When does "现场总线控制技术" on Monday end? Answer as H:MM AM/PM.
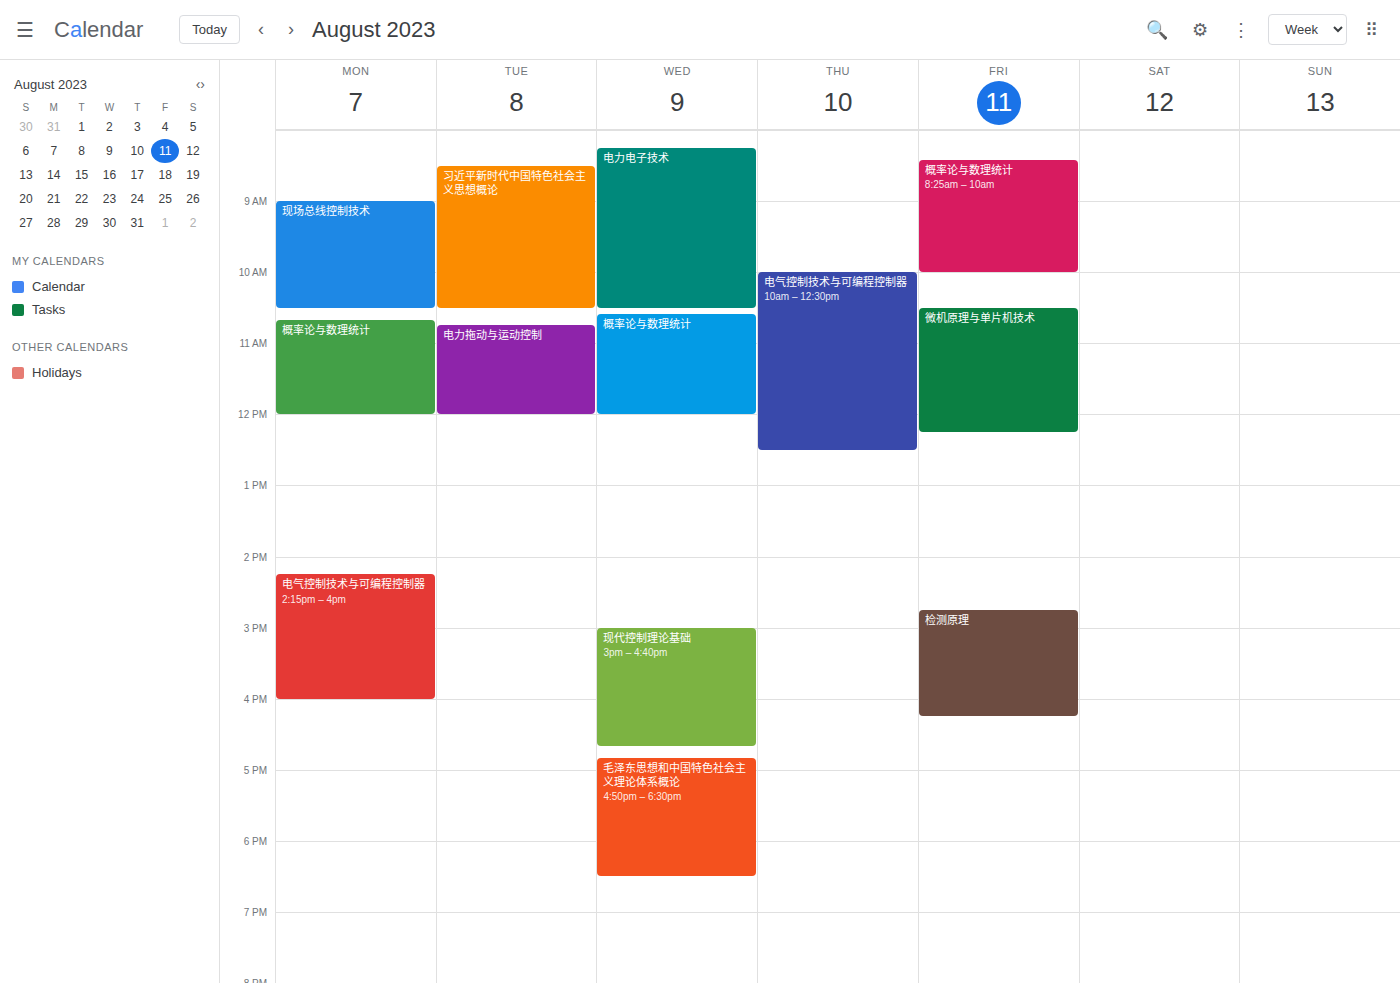
10:30 AM